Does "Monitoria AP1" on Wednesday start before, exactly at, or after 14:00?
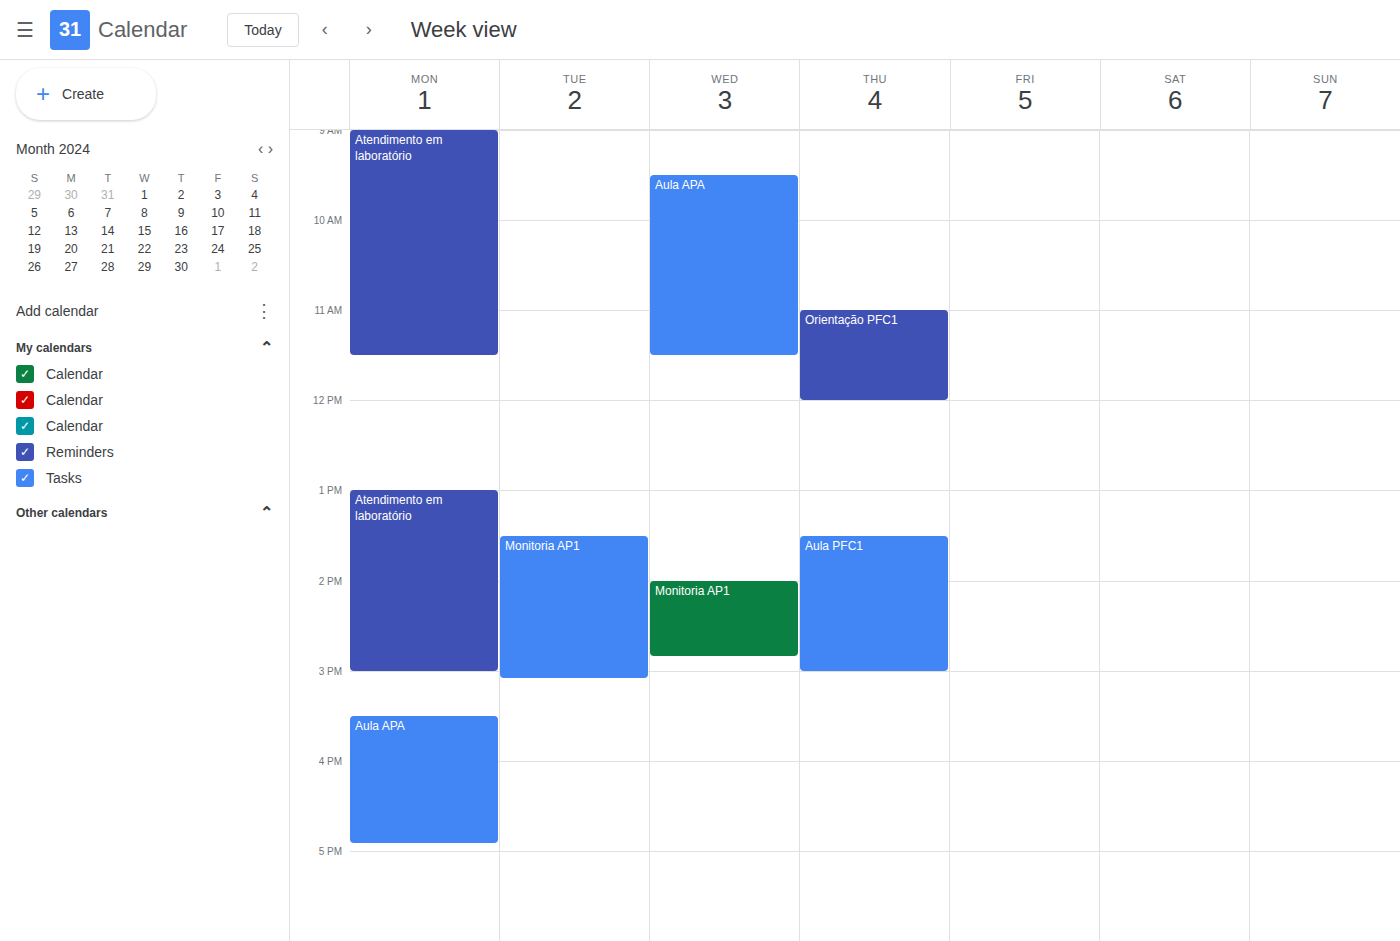
14:00 -- exactly at 14:00, on the 14:00 line.